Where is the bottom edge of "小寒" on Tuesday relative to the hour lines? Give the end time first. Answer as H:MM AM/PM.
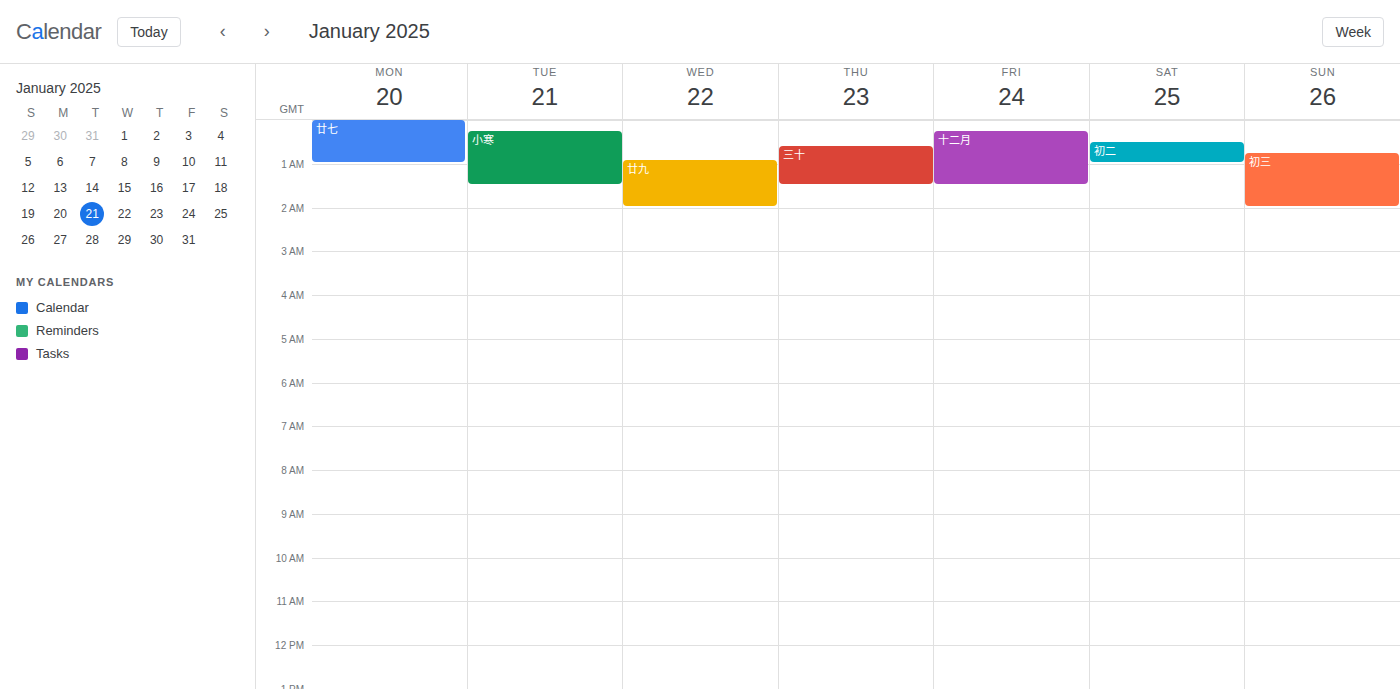
1:30 AM -- halfway between the 1 AM and 2 AM lines.